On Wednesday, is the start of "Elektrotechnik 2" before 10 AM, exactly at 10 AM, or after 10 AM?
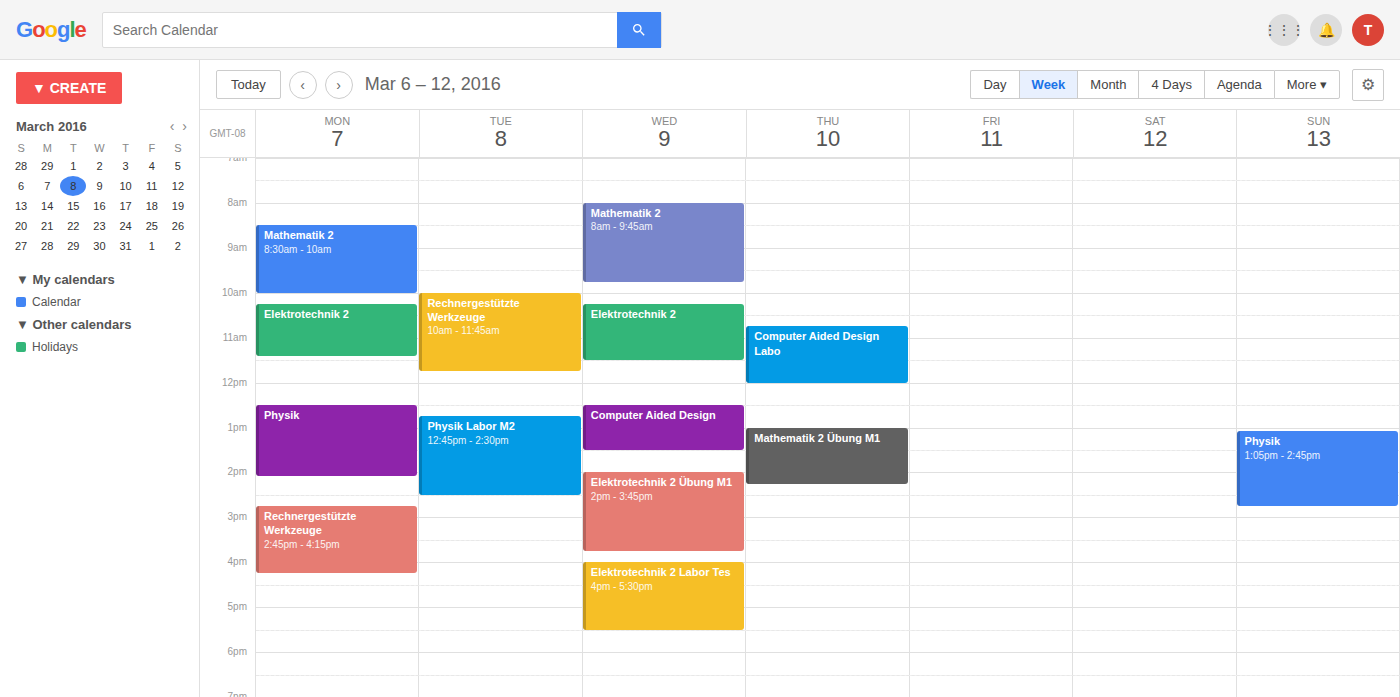
10:15 AM -- after 10 AM, 15 minutes below the 10 AM line.